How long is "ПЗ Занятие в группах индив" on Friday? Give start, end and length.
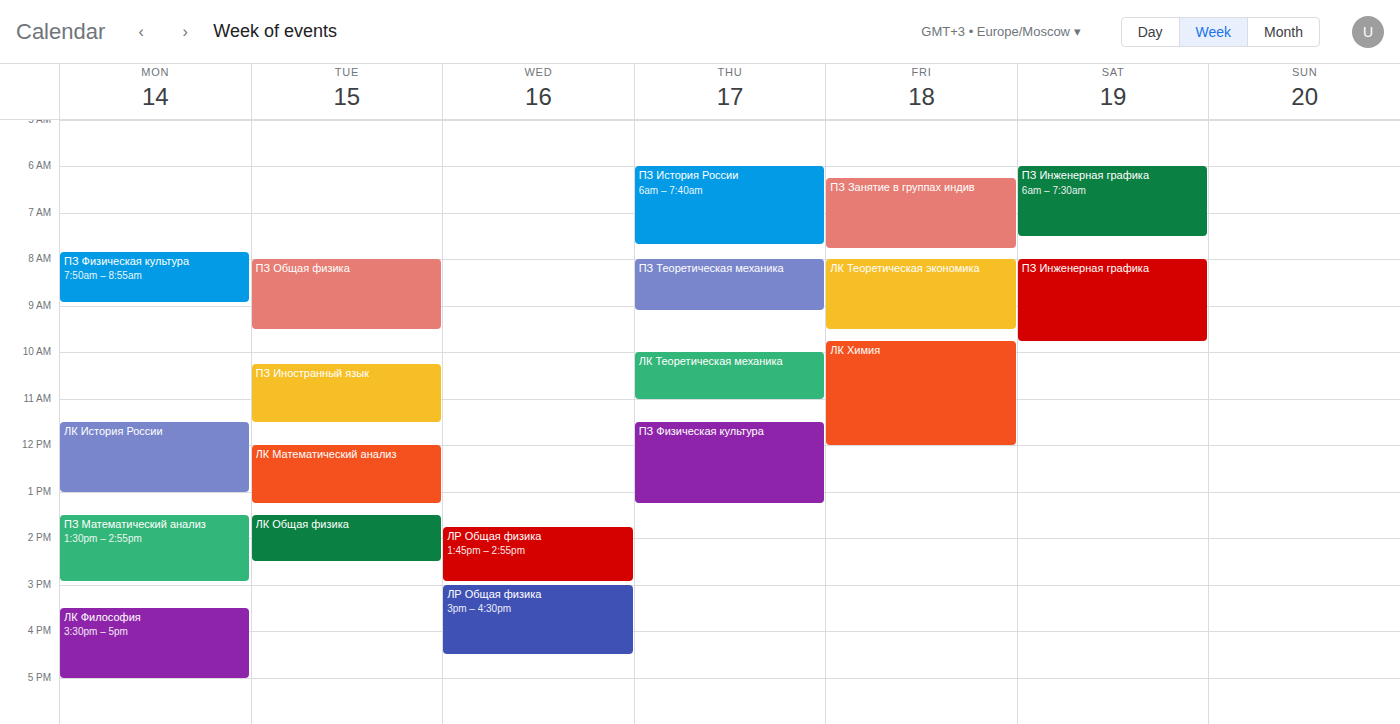
6:15 AM to 7:45 AM, 1 hour 30 minutes